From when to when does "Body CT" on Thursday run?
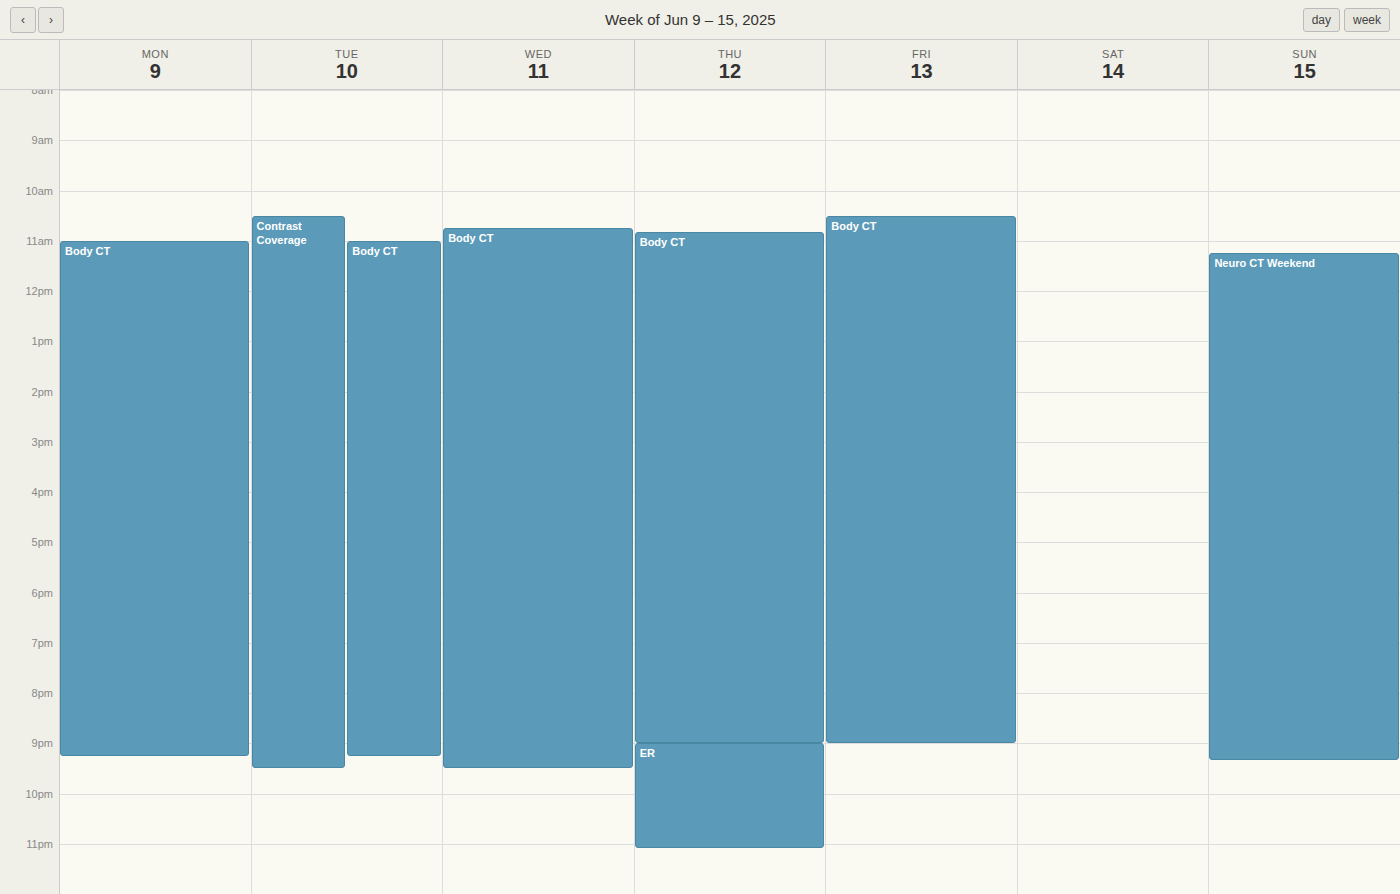
10:50 AM to 9:00 PM